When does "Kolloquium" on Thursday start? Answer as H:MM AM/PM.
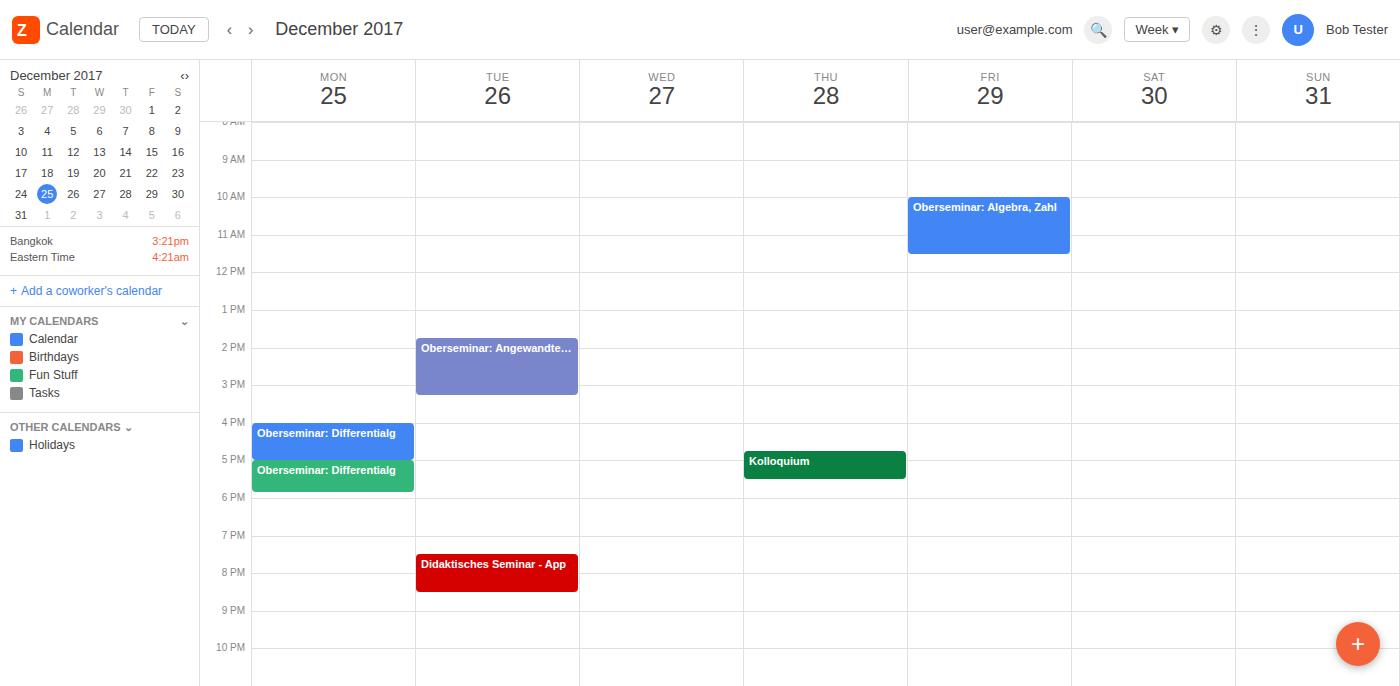
4:45 PM